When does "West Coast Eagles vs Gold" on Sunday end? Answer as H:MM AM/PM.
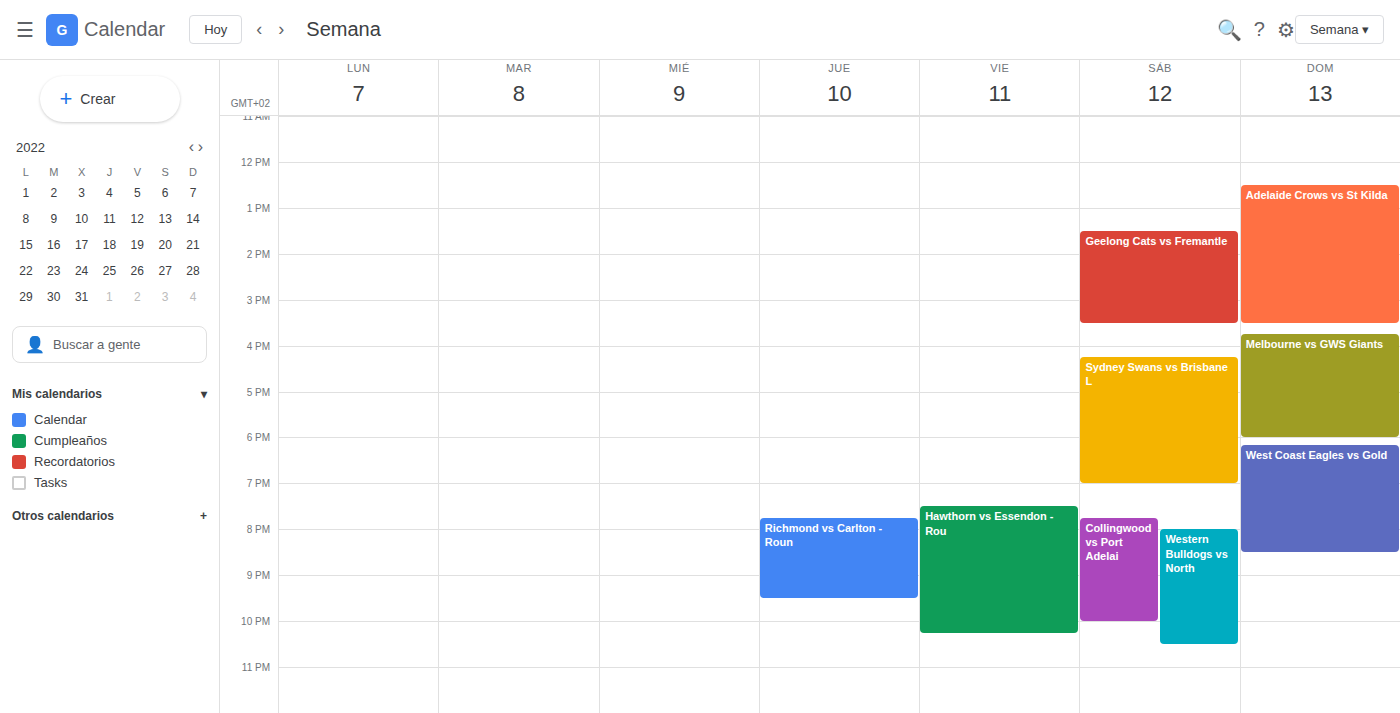
8:30 PM